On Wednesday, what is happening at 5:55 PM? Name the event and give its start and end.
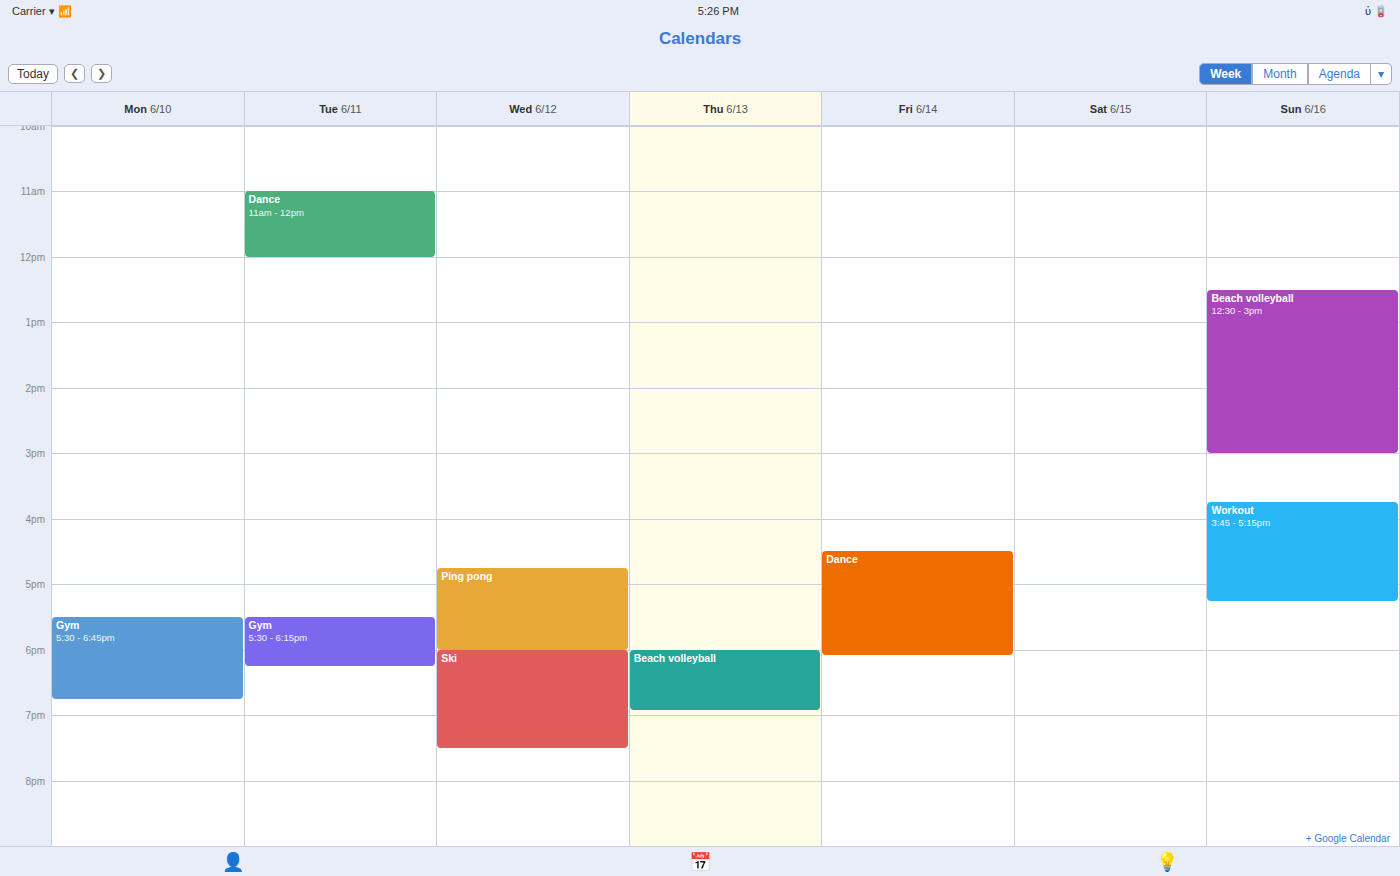
"Ping pong", 4:45 PM to 6:00 PM